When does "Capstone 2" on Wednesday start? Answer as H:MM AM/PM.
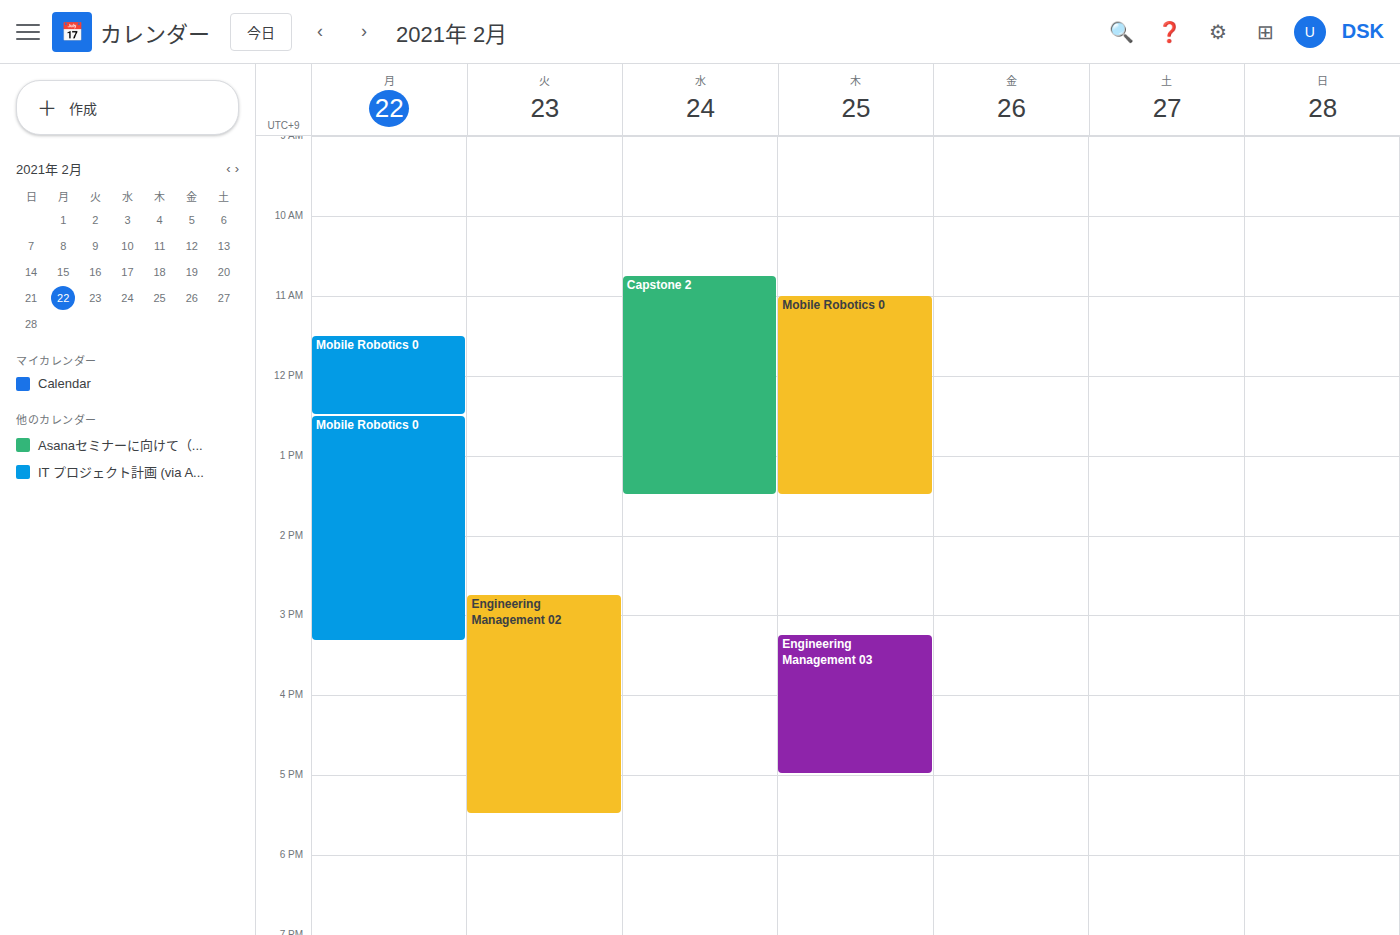
10:45 AM